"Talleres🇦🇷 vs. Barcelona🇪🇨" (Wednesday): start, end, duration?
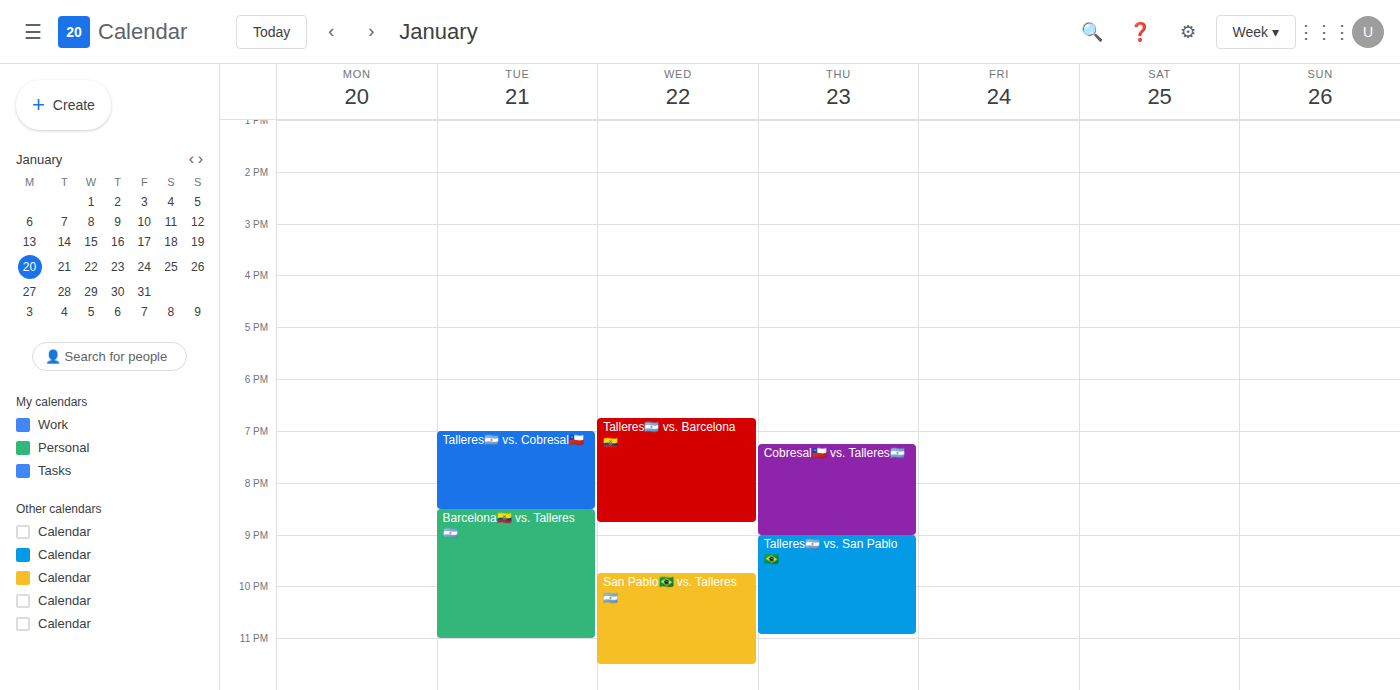
18:45 to 20:45, 2 hours